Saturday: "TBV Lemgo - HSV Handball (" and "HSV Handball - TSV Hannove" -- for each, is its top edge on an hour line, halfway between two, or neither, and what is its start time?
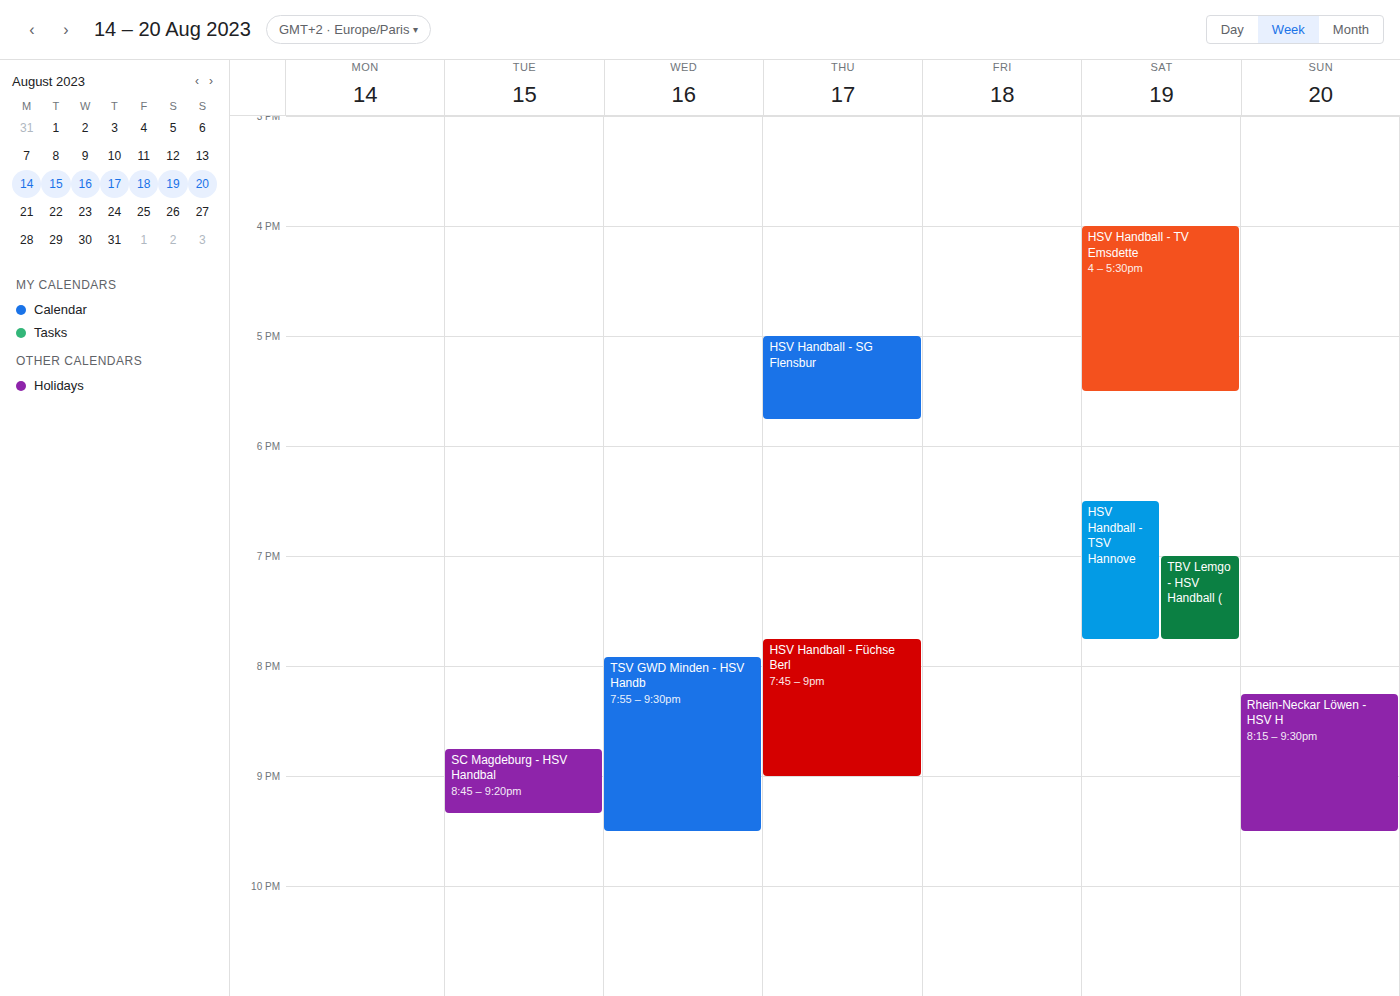
"TBV Lemgo - HSV Handball (": 7:00 PM, exactly on the 7 PM line. "HSV Handball - TSV Hannove": 6:30 PM, halfway between the 6 PM and 7 PM lines.